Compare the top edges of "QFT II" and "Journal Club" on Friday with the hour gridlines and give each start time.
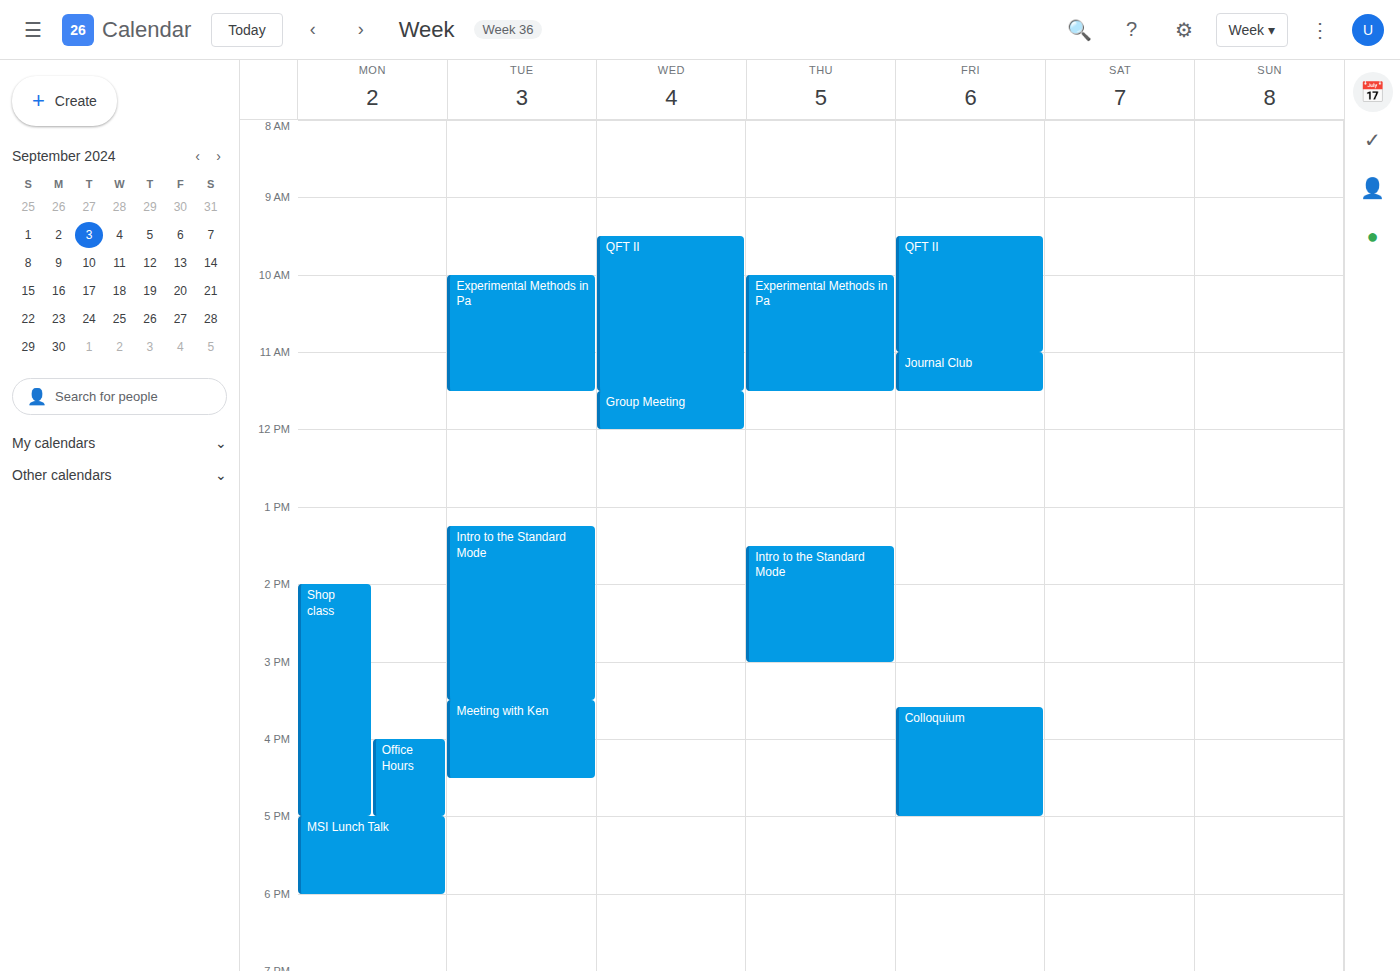
"QFT II": 09:30, halfway between the 09:00 and 10:00 lines. "Journal Club": 11:00, exactly on the 11:00 line.